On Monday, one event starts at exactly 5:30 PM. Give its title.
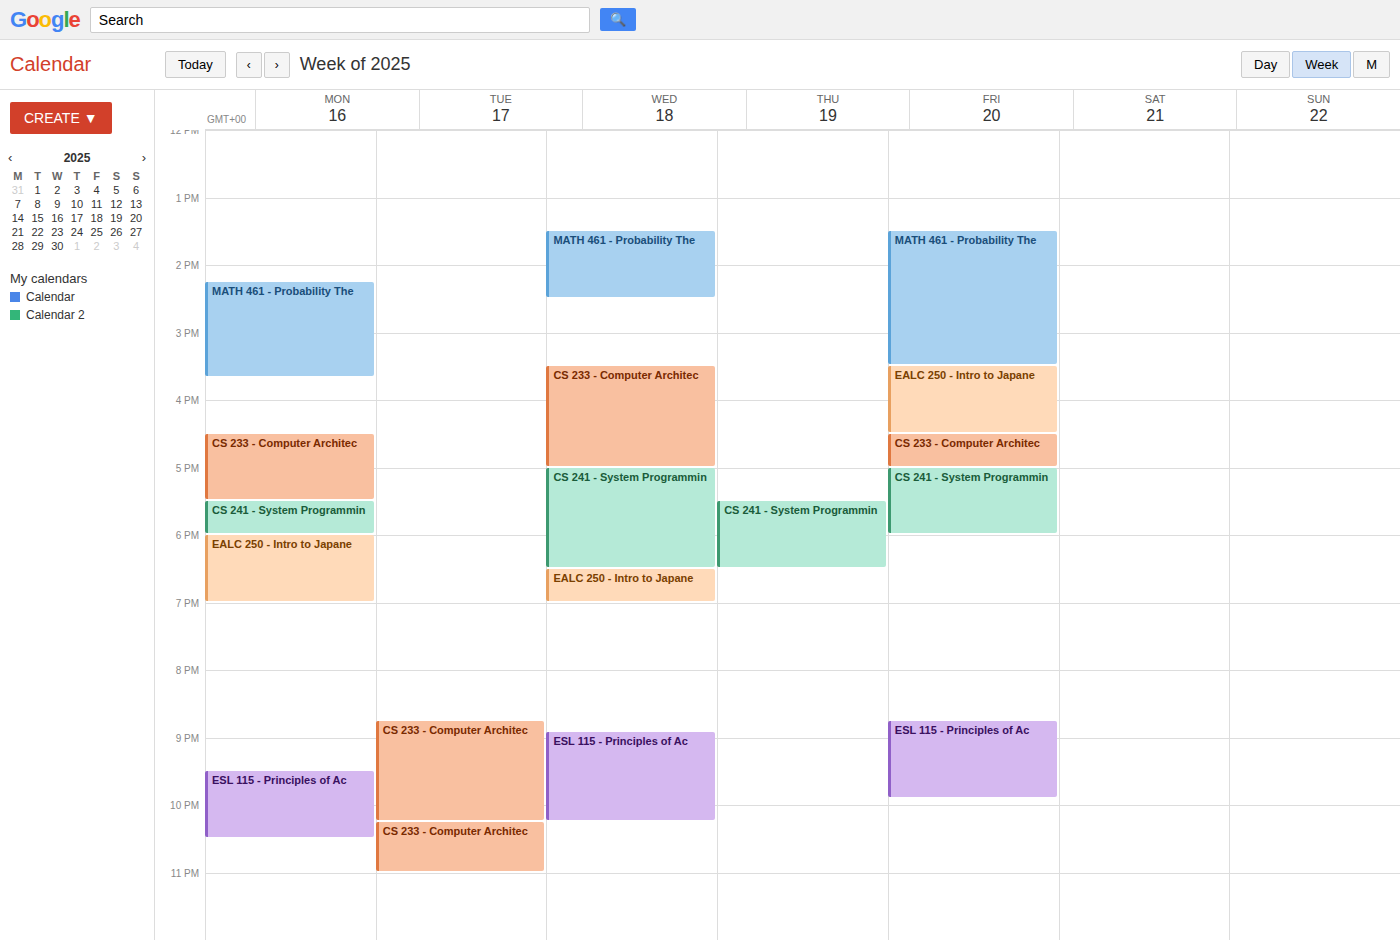
"CS 241 - System Programmin"